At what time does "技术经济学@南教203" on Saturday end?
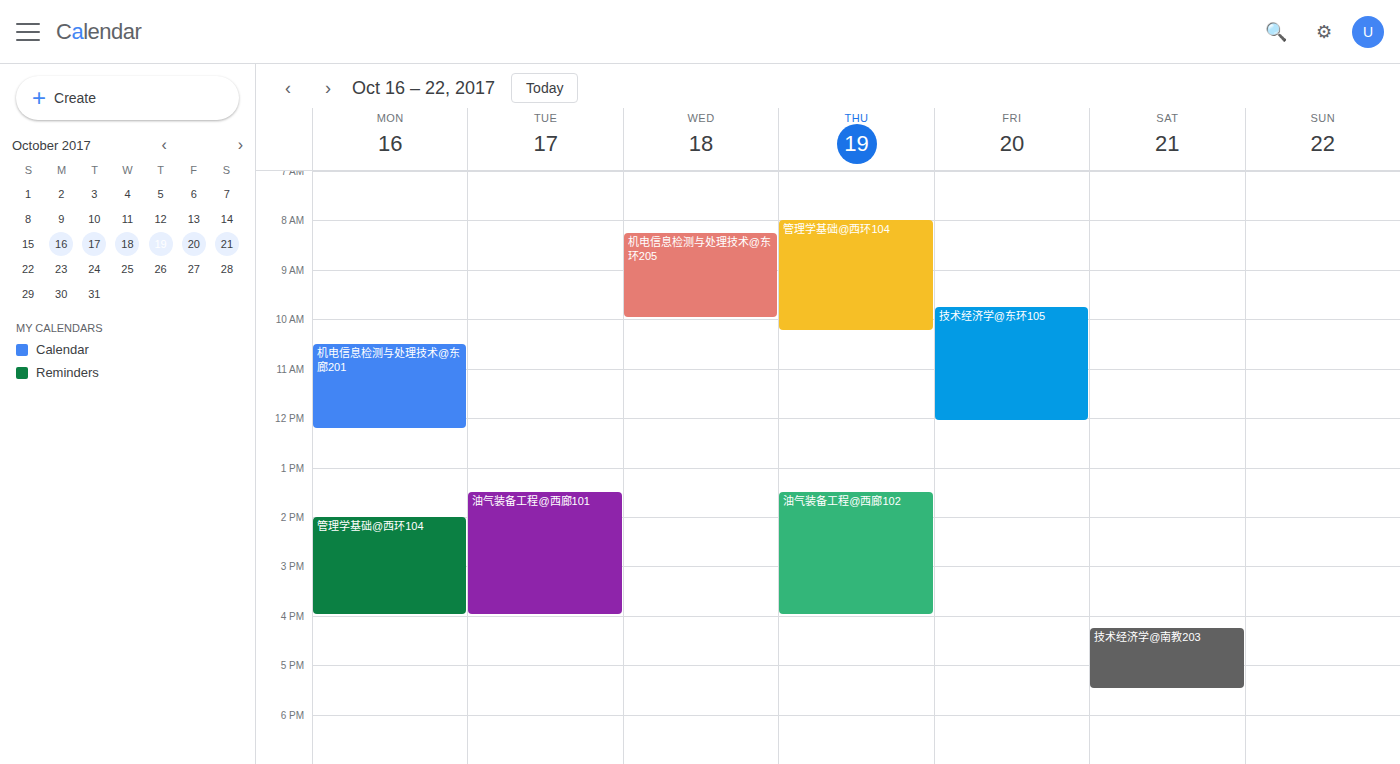
5:30 PM